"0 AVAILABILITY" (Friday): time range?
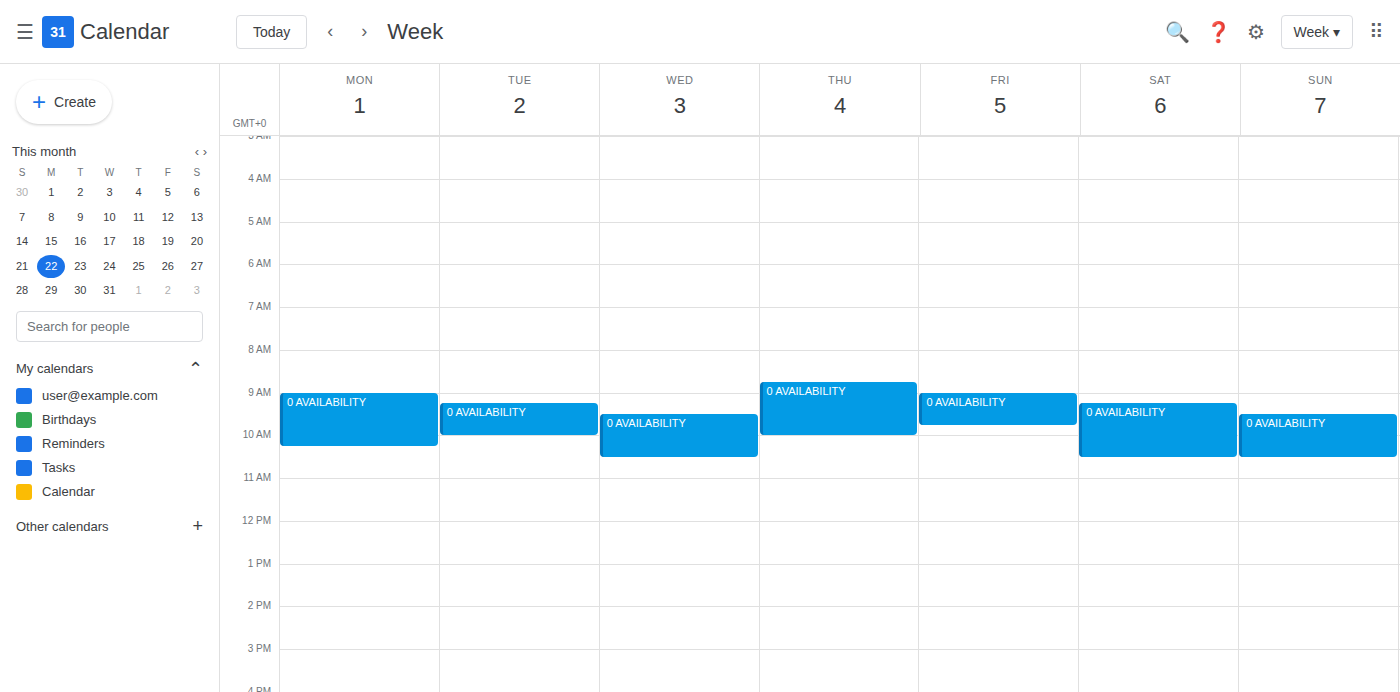
9:00 AM to 9:45 AM